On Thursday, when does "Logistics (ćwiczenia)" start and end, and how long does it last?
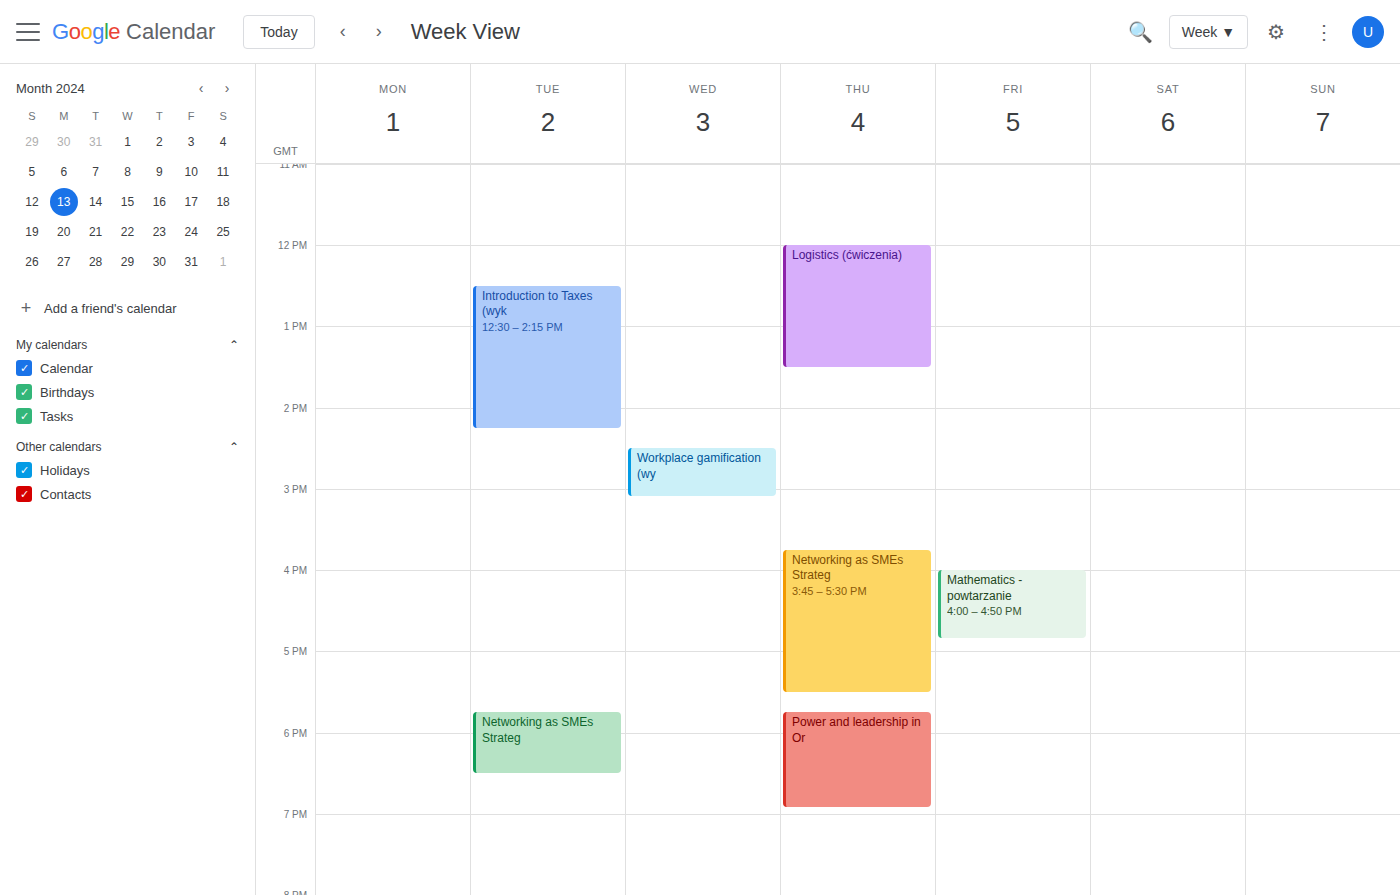
12:00 to 13:30, 1 hour 30 minutes